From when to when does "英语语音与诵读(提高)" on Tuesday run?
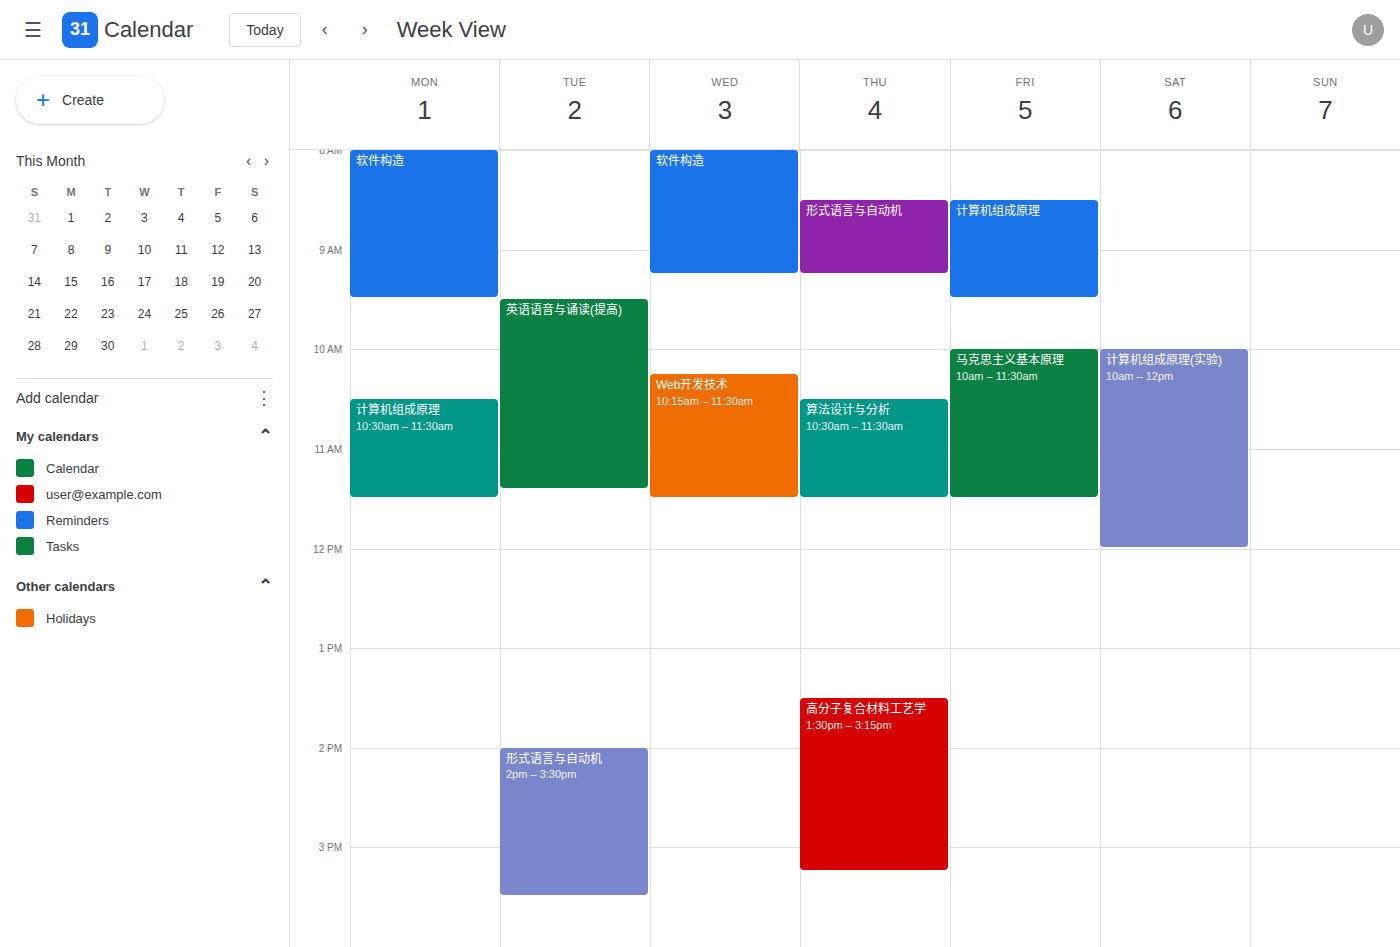
9:30 AM to 11:25 AM